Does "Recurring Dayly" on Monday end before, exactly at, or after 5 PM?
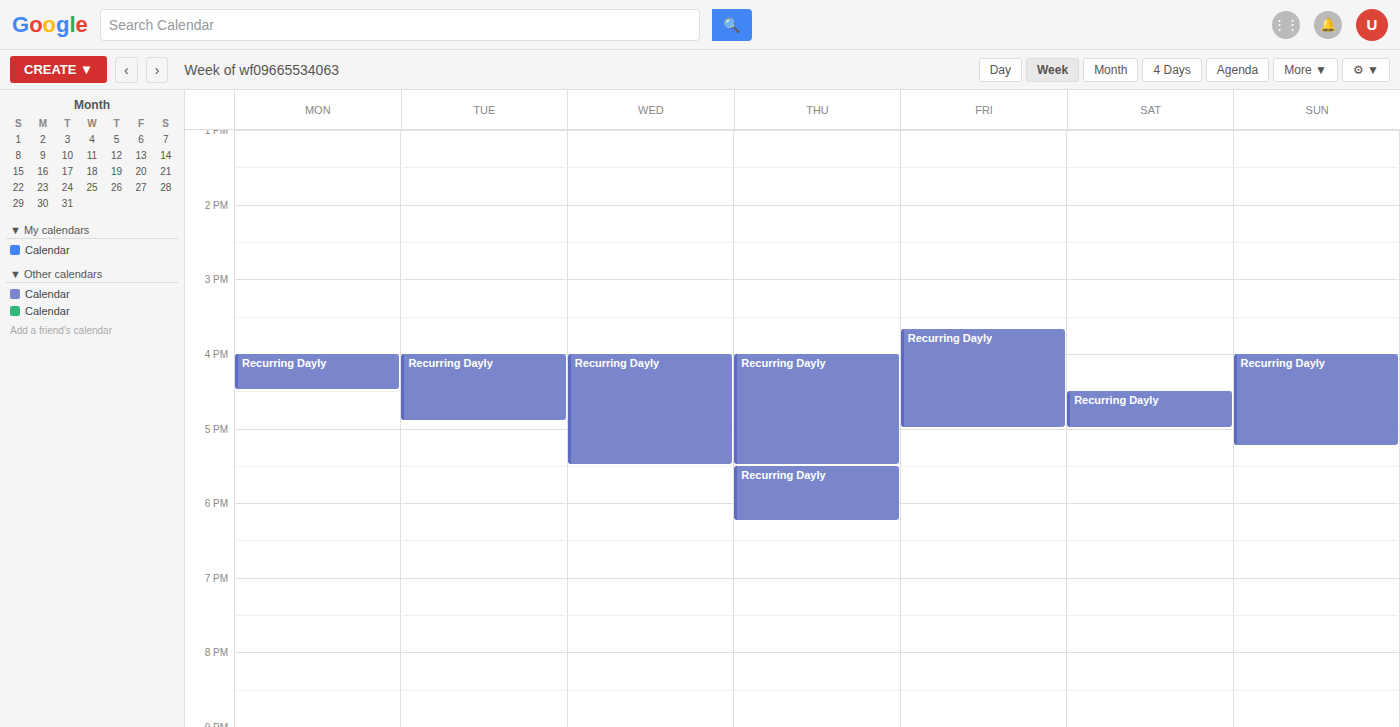
4:30 PM -- before 5 PM, 30 minutes above the 5 PM line.